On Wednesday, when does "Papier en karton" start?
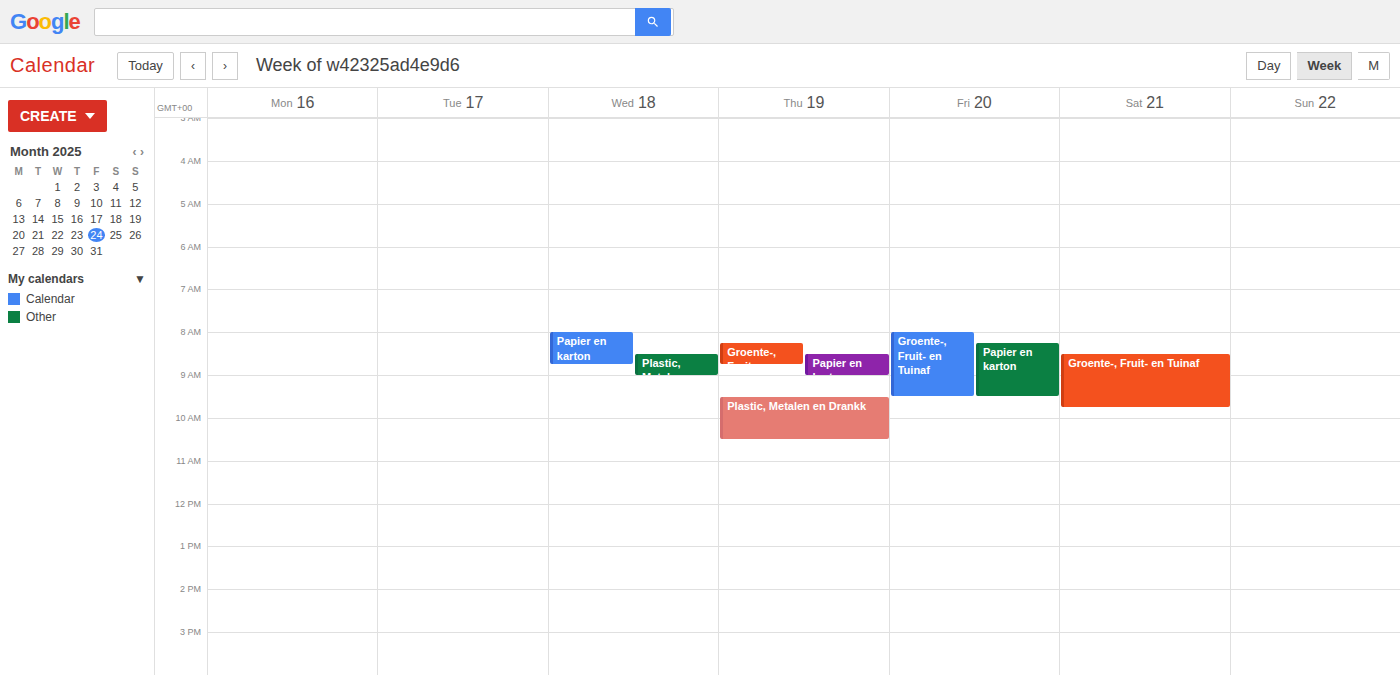
8:00 AM